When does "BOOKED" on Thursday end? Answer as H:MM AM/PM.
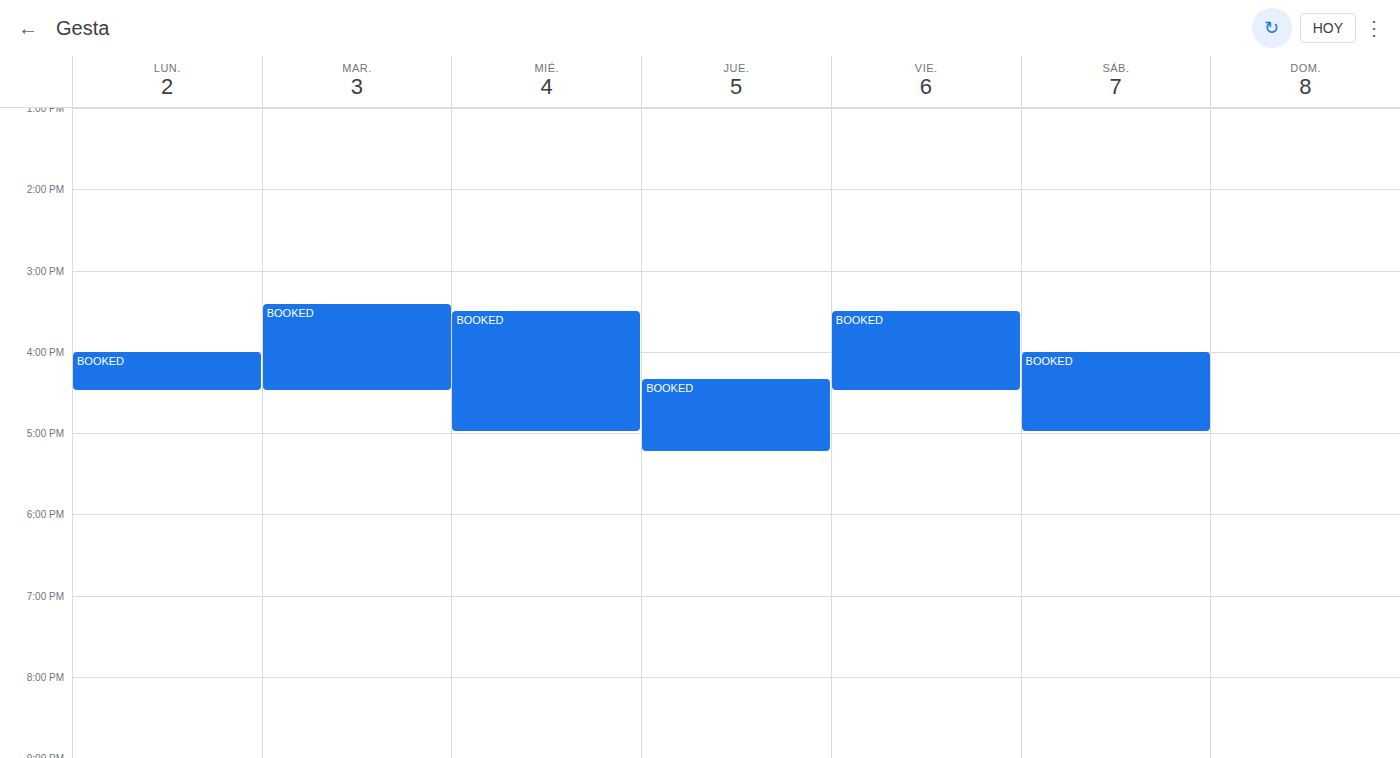
5:15 PM